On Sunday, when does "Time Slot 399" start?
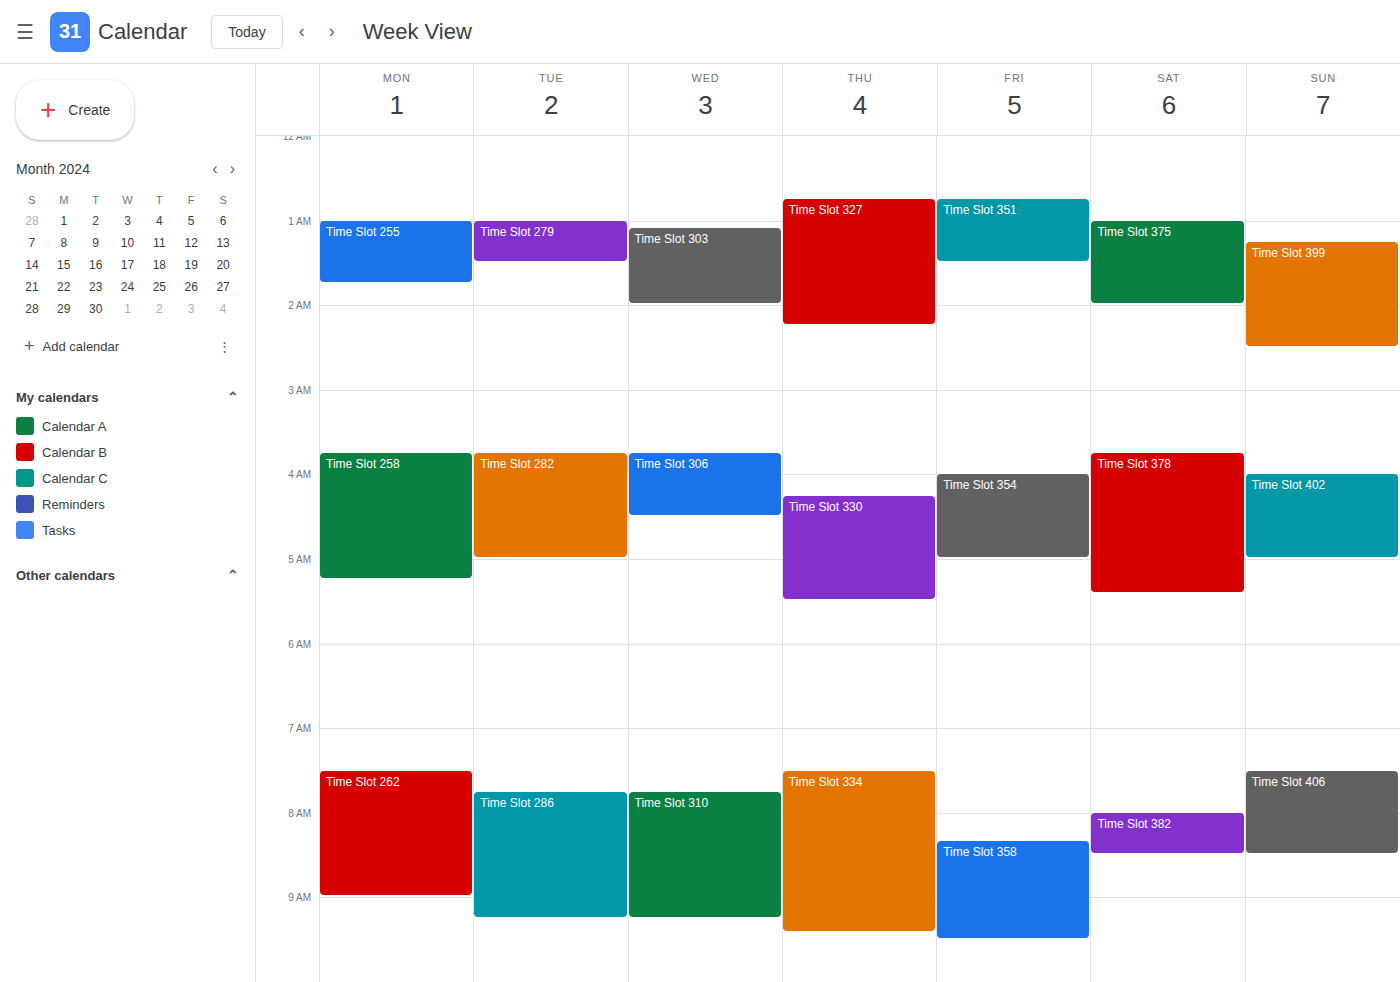
1:15 AM